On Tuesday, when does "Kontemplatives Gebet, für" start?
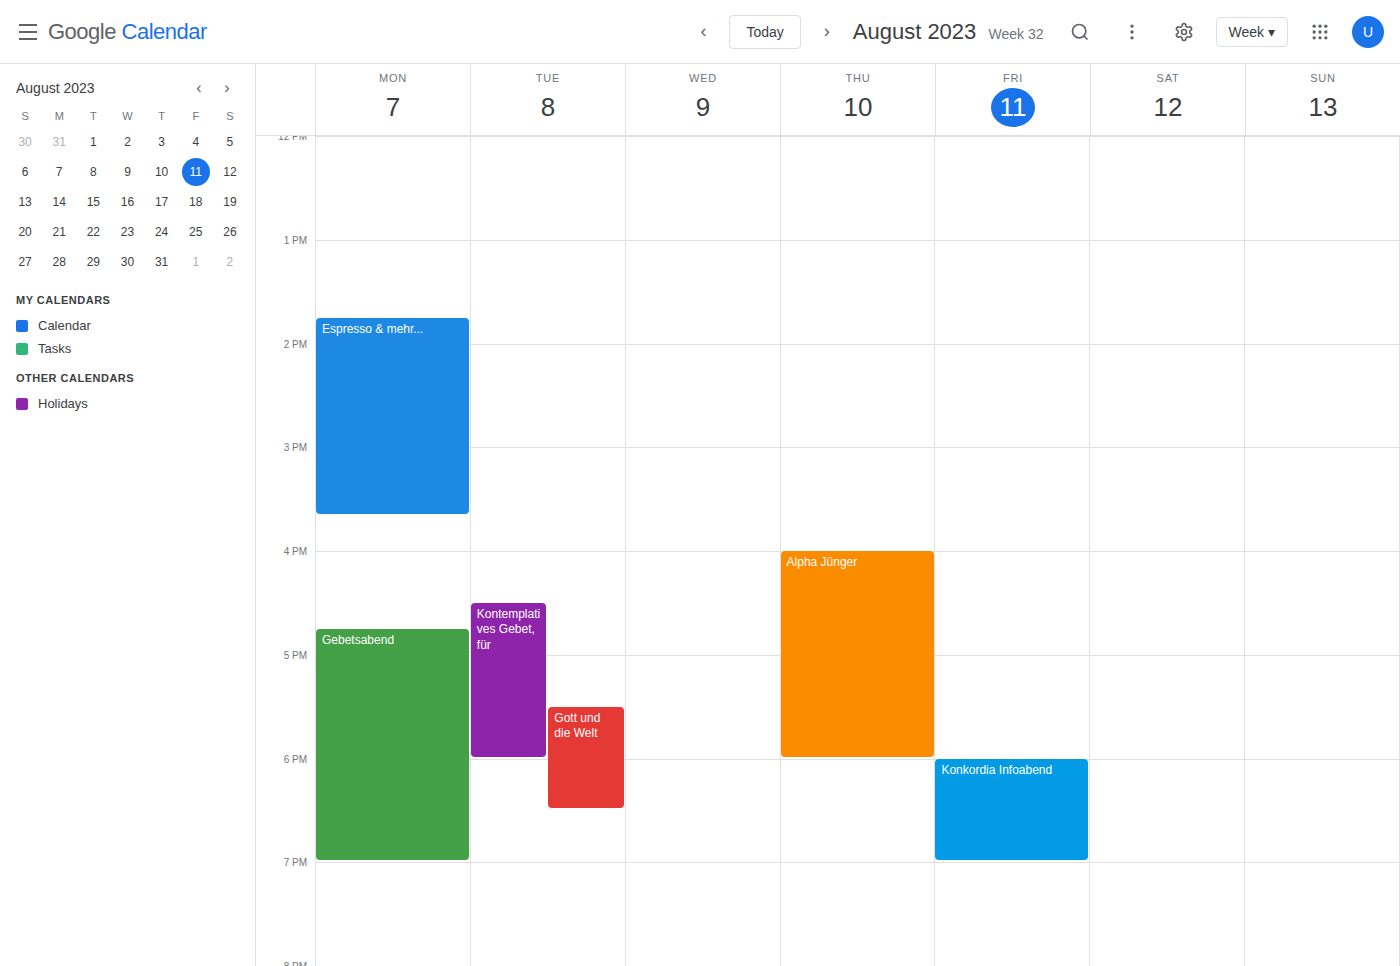
4:30 PM